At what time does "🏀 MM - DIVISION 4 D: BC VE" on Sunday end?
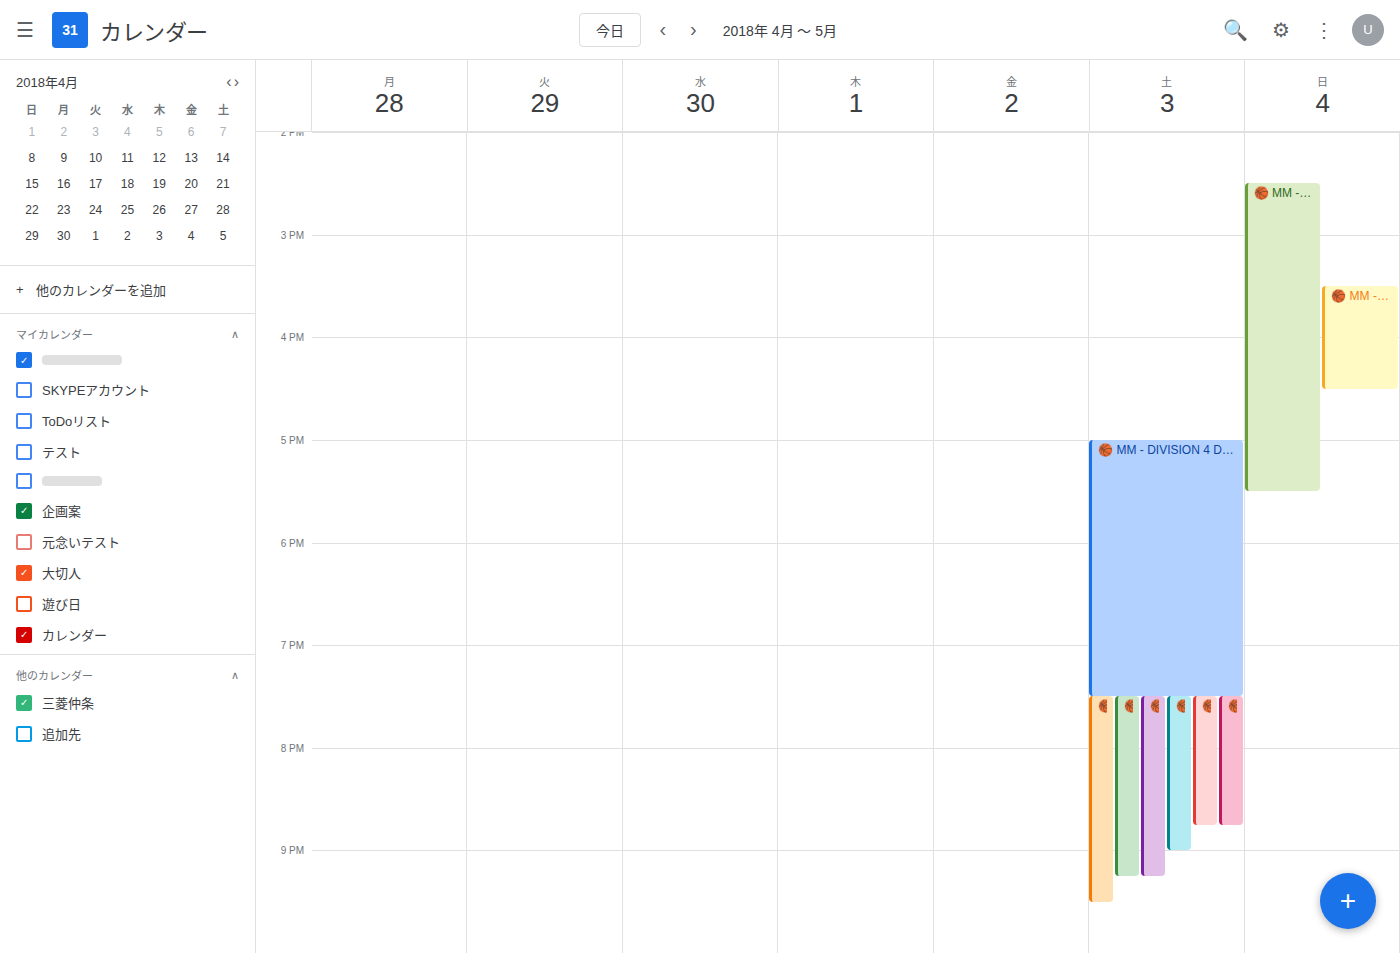
5:30 PM